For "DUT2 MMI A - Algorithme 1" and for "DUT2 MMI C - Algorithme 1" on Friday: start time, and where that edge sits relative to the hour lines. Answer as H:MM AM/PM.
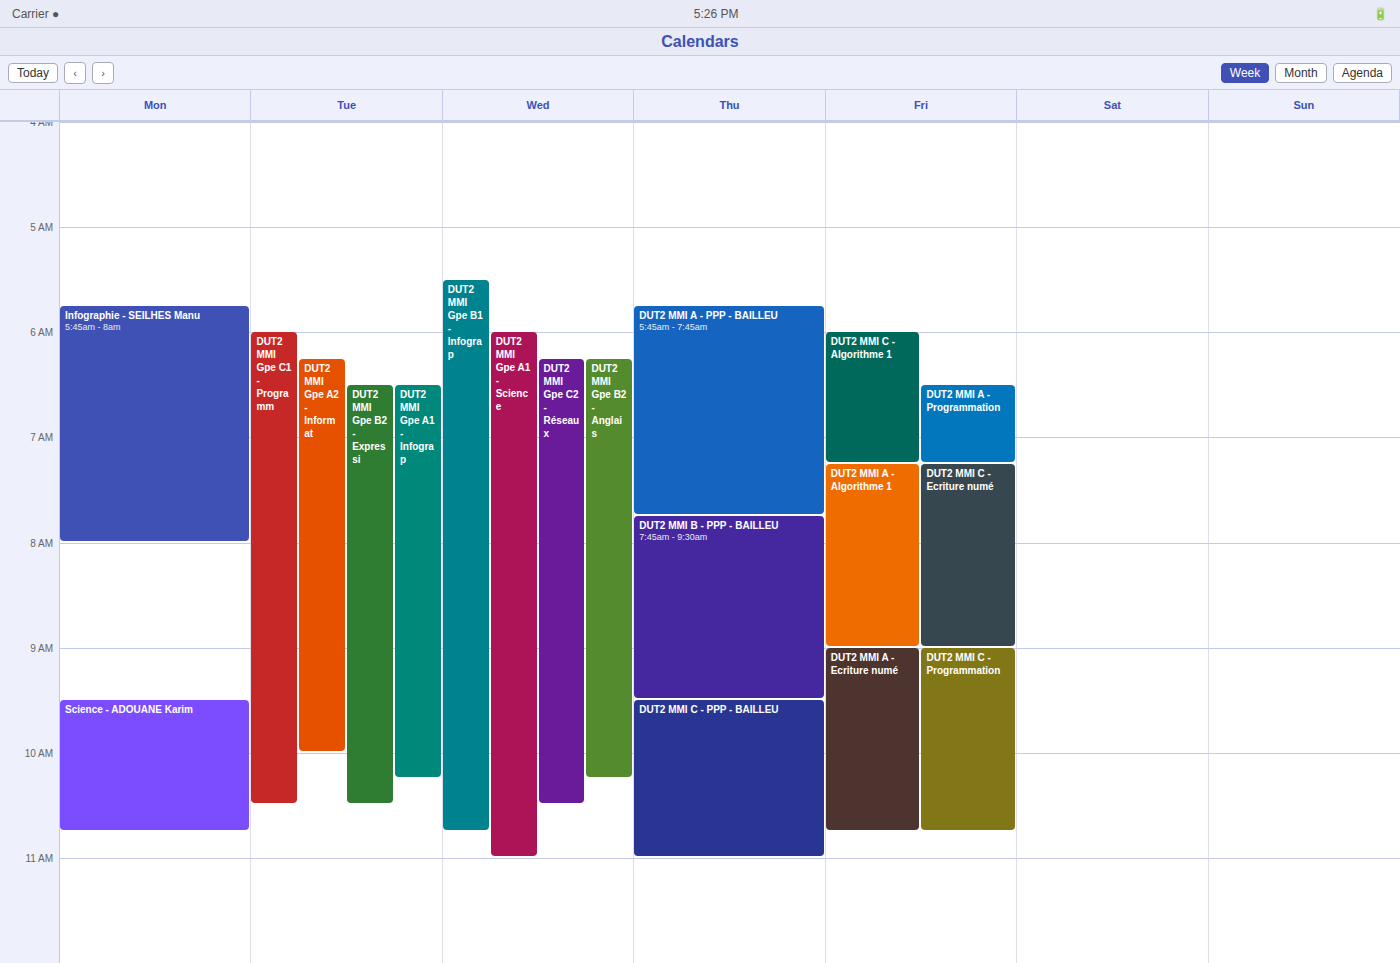
"DUT2 MMI A - Algorithme 1": 7:15 AM, neither: a quarter of the way from the 7 AM line to the 8 AM line. "DUT2 MMI C - Algorithme 1": 6:00 AM, exactly on the 6 AM line.